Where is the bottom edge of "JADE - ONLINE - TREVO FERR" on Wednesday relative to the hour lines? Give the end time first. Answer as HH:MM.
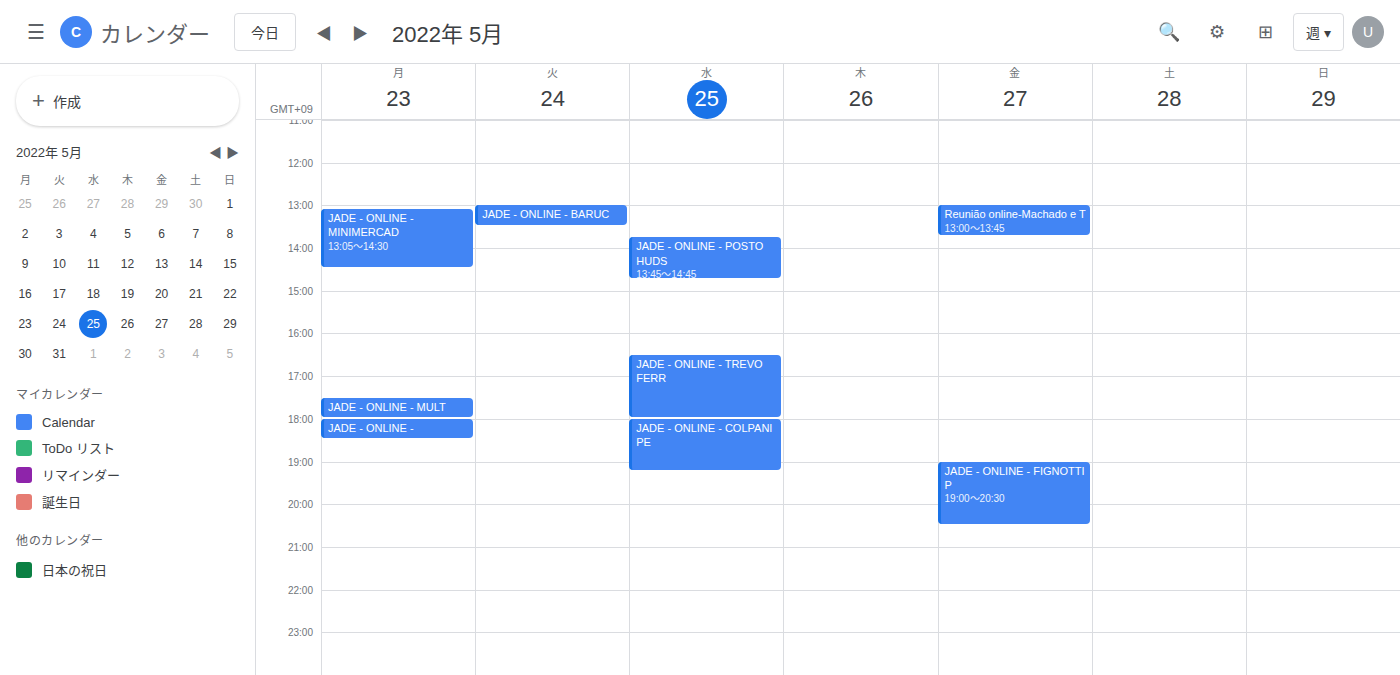
18:00 -- exactly on the 18:00 line.